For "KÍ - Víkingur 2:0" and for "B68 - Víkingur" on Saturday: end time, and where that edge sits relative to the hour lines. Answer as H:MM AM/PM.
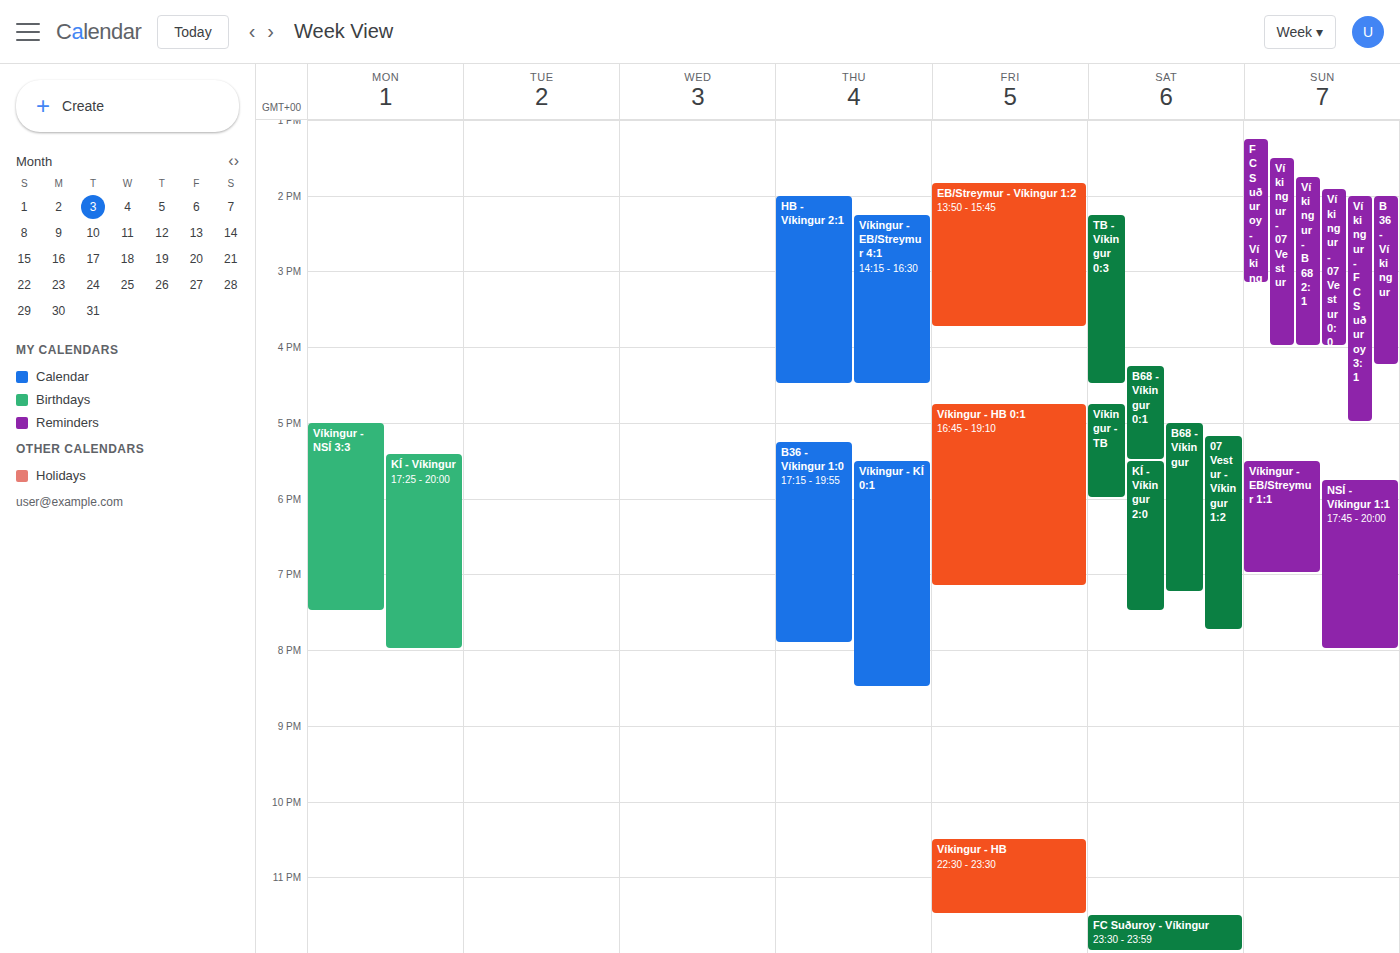
"KÍ - Víkingur 2:0": 7:30 PM, halfway between the 7 PM and 8 PM lines. "B68 - Víkingur": 7:15 PM, neither: a quarter of the way from the 7 PM line to the 8 PM line.